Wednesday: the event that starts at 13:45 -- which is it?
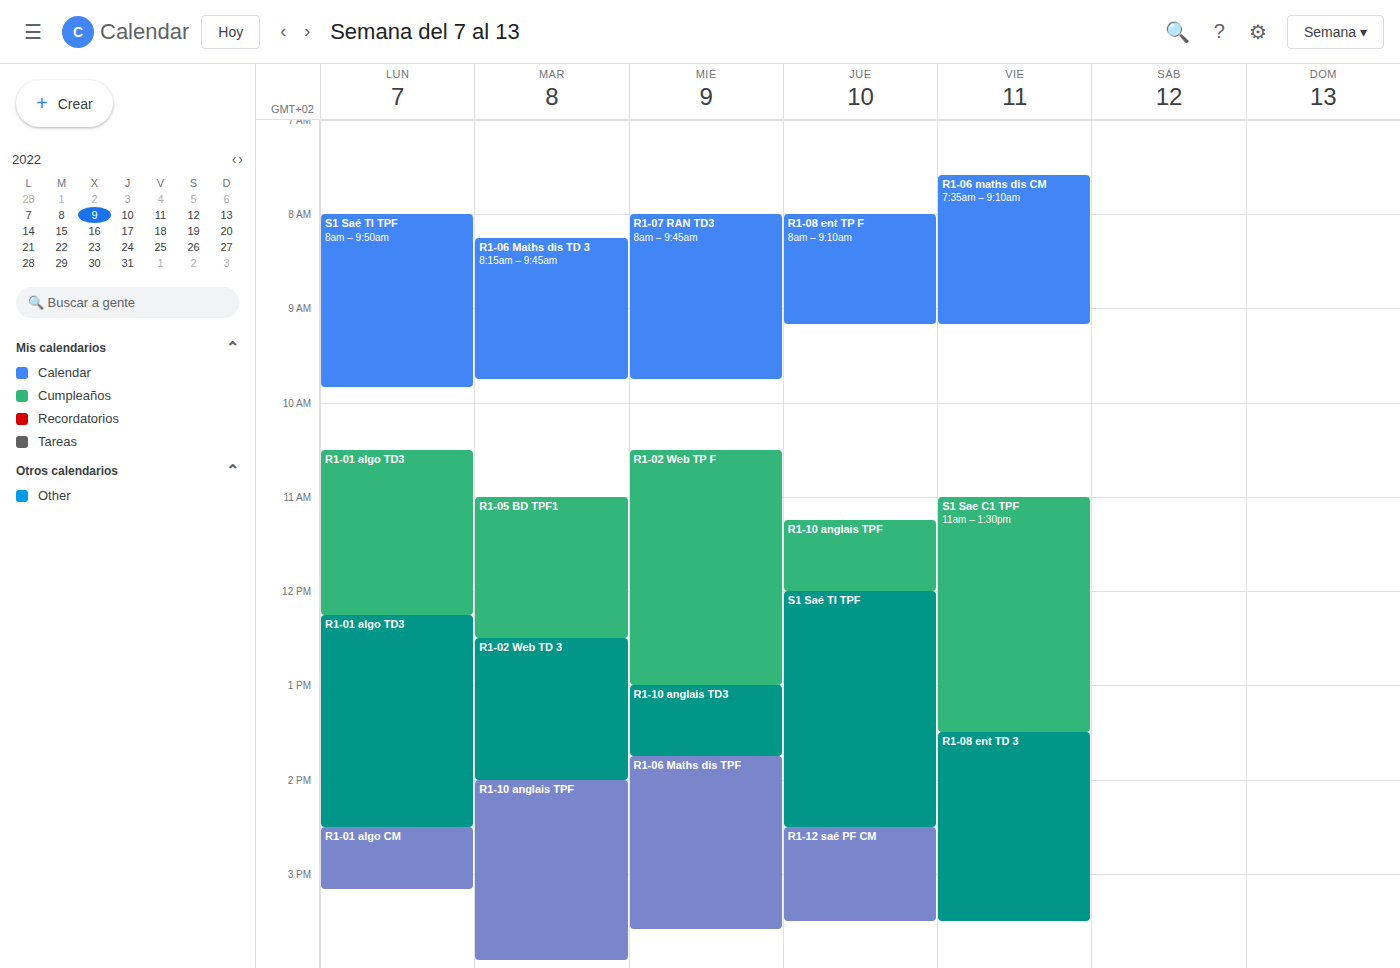
"R1-06 Maths dis TPF"